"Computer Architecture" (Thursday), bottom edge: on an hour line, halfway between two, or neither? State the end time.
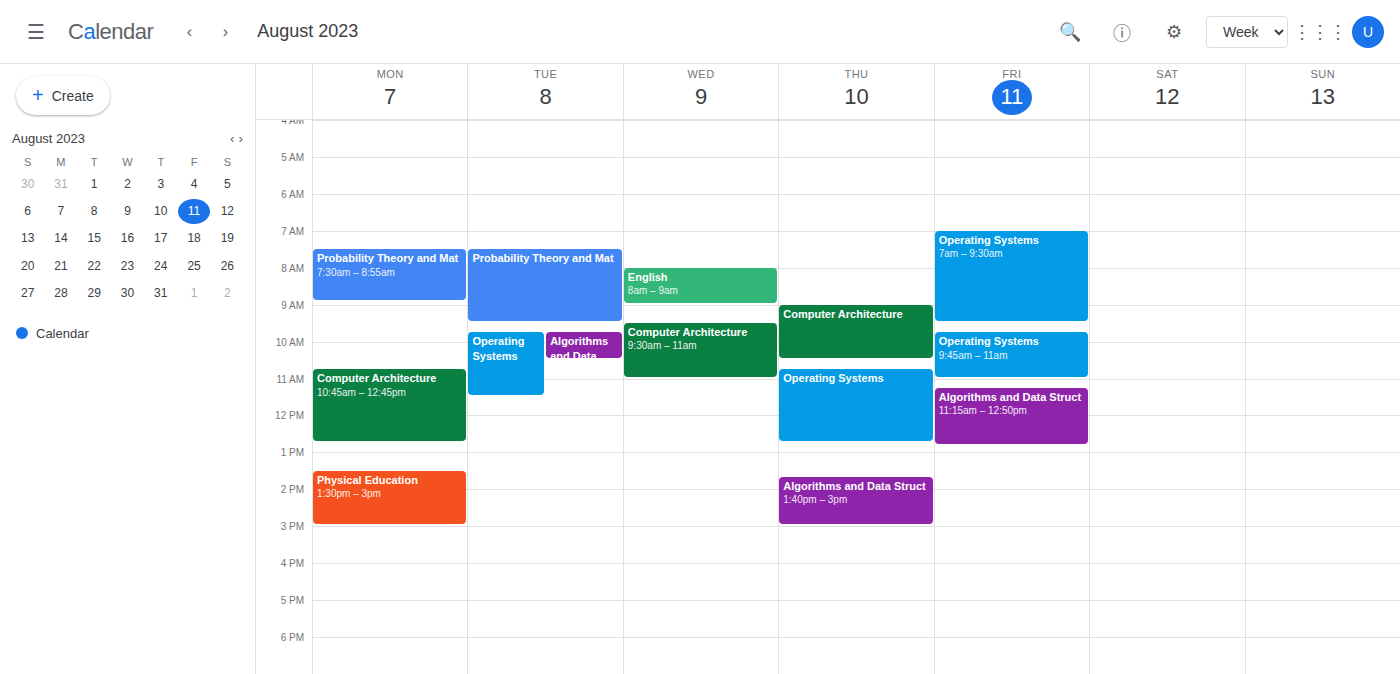
10:30 AM -- halfway between the 10 AM and 11 AM lines.